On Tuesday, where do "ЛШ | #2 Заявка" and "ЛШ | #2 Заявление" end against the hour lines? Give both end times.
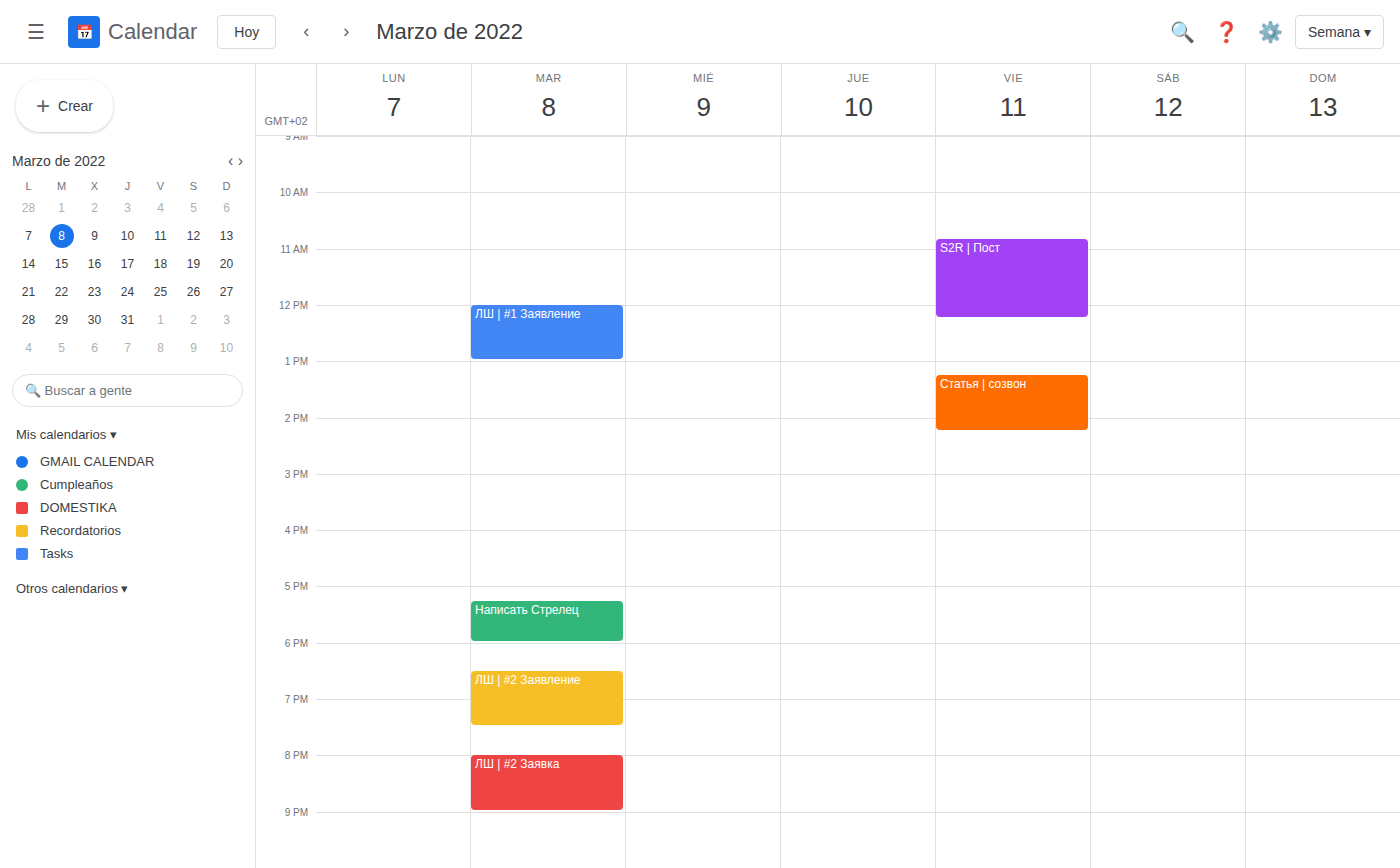
"ЛШ | #2 Заявка": 9:00 PM, exactly on the 9 PM line. "ЛШ | #2 Заявление": 7:30 PM, halfway between the 7 PM and 8 PM lines.